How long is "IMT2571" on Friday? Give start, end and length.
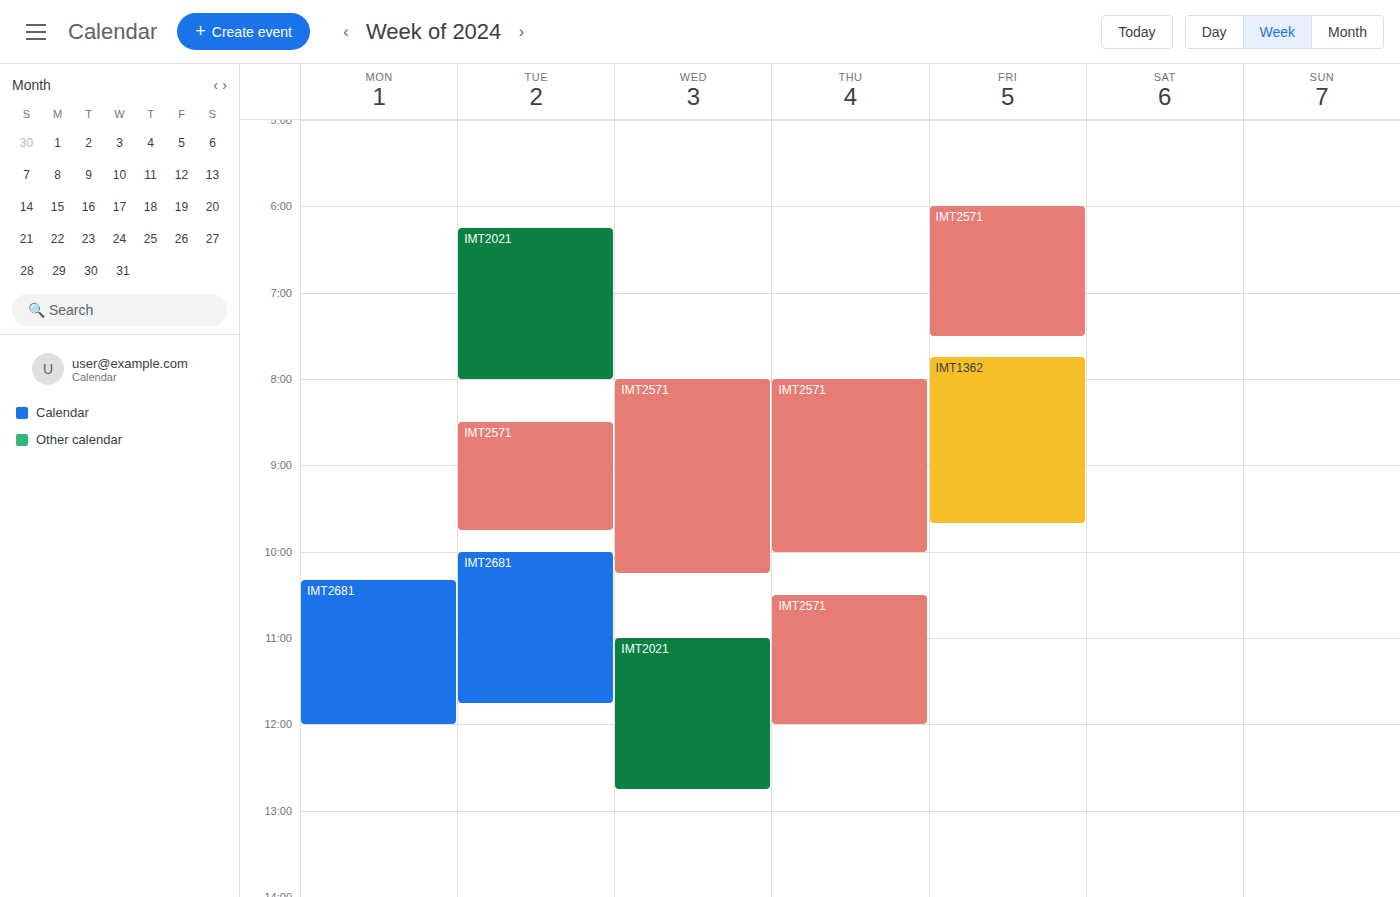
6:00 AM to 7:30 AM, 1 hour 30 minutes